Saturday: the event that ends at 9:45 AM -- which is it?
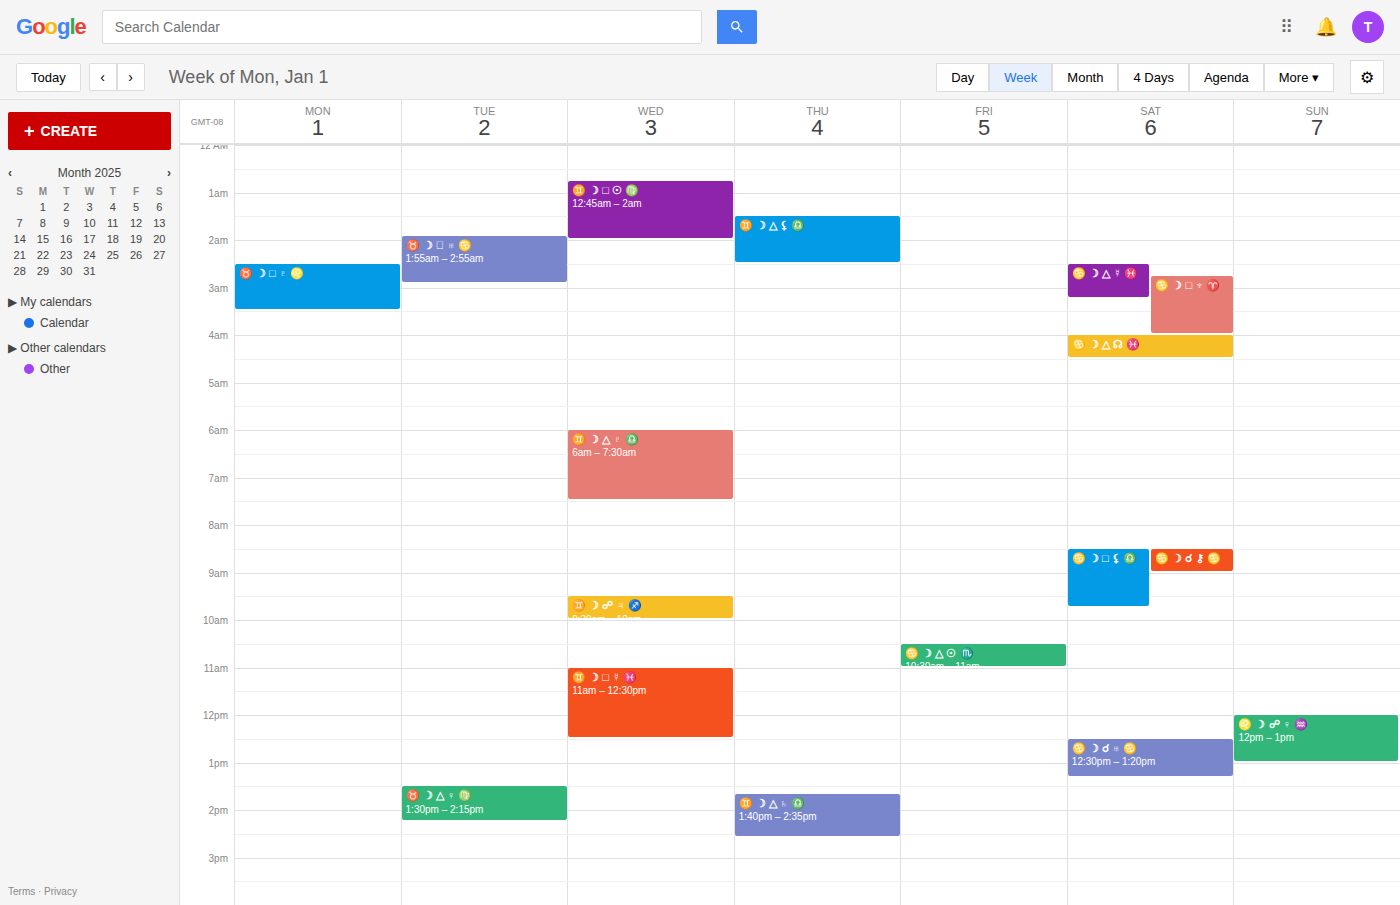
"♋️ ☽ □ ⚸ ♎️"